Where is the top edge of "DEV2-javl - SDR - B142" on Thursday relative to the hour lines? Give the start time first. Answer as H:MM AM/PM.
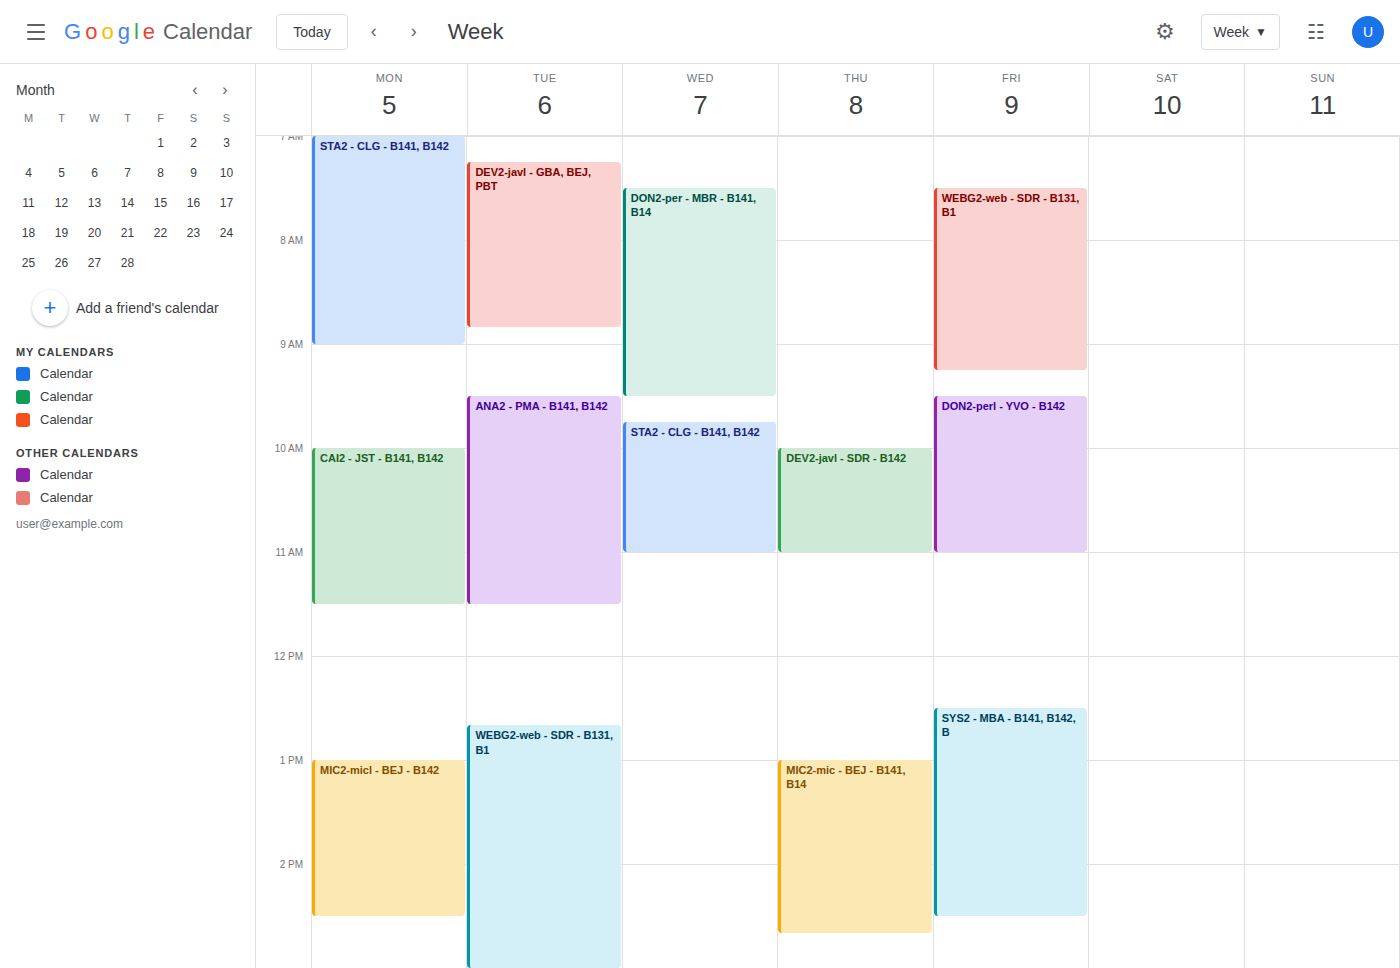
10:00 AM -- exactly on the 10 AM line.